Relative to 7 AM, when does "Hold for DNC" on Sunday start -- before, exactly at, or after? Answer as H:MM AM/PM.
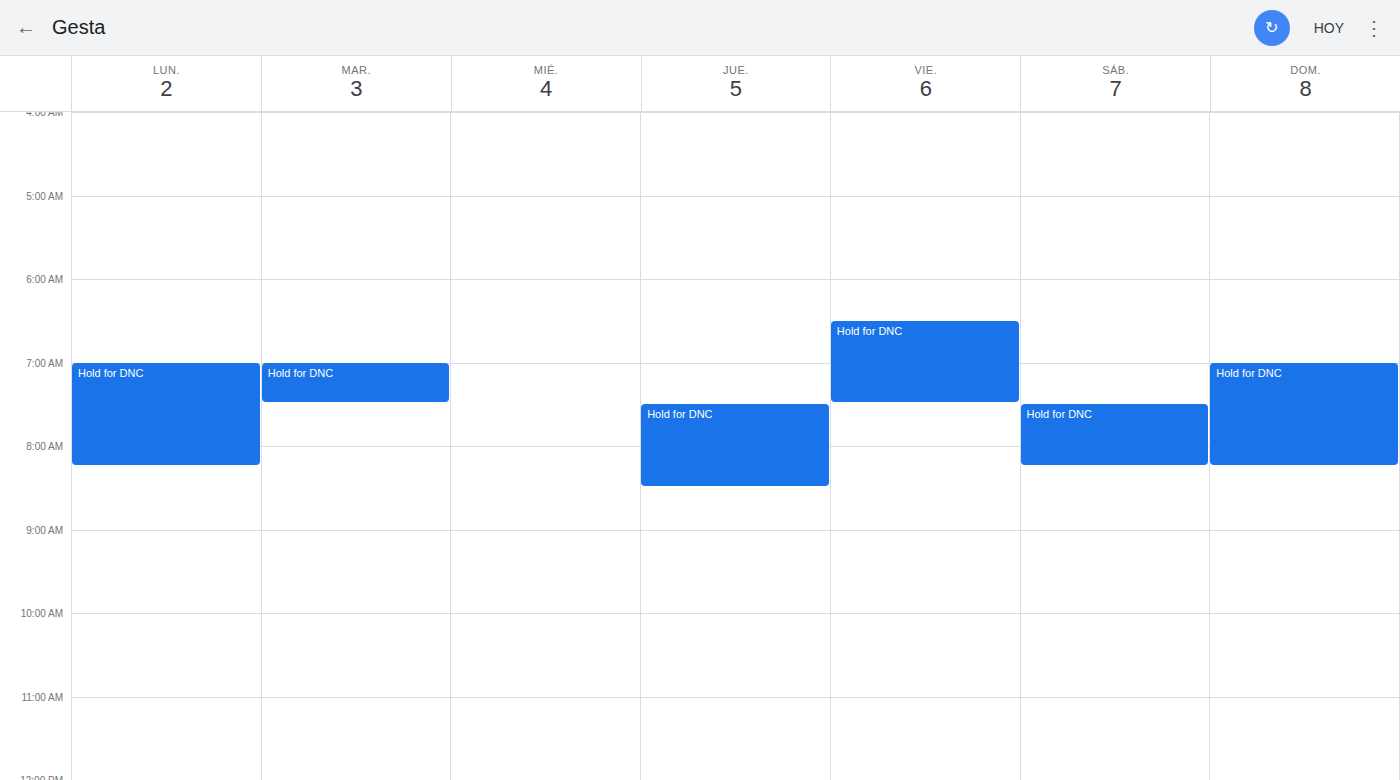
7:00 AM -- exactly at 7 AM, on the 7 AM line.